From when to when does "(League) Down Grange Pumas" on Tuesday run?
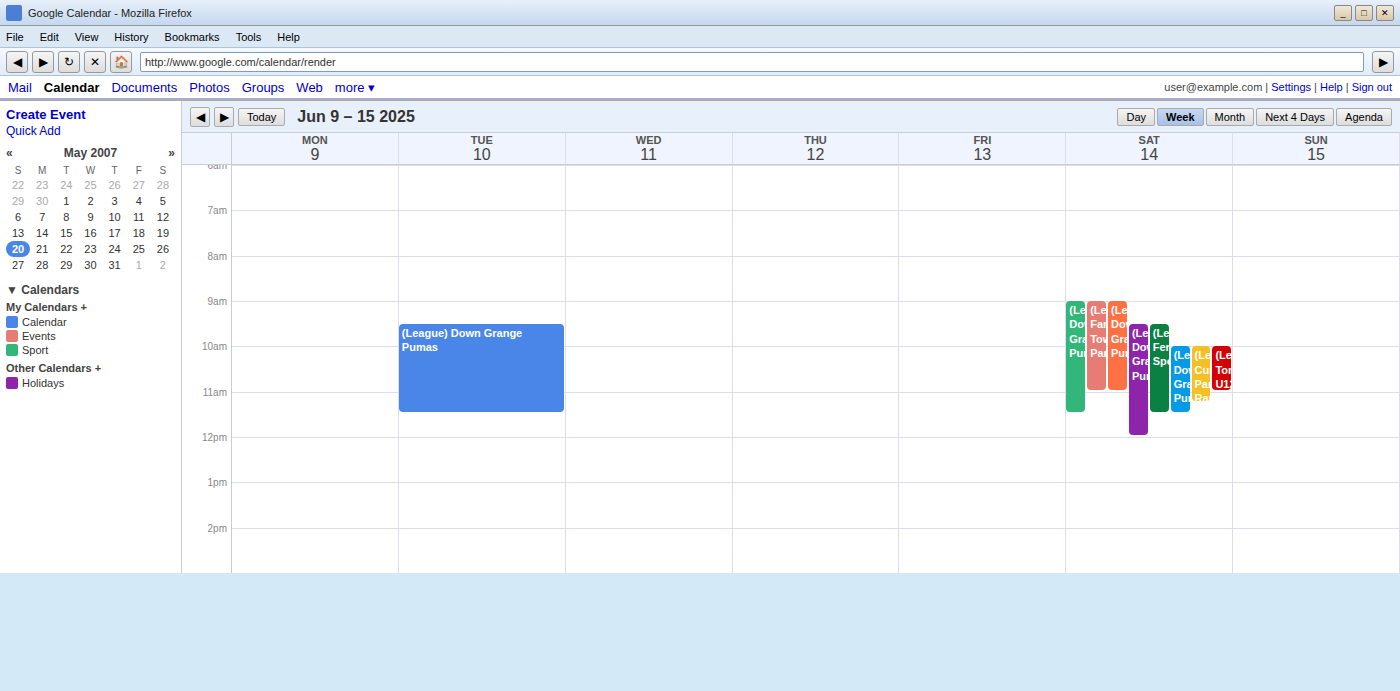
9:30 AM to 11:30 AM